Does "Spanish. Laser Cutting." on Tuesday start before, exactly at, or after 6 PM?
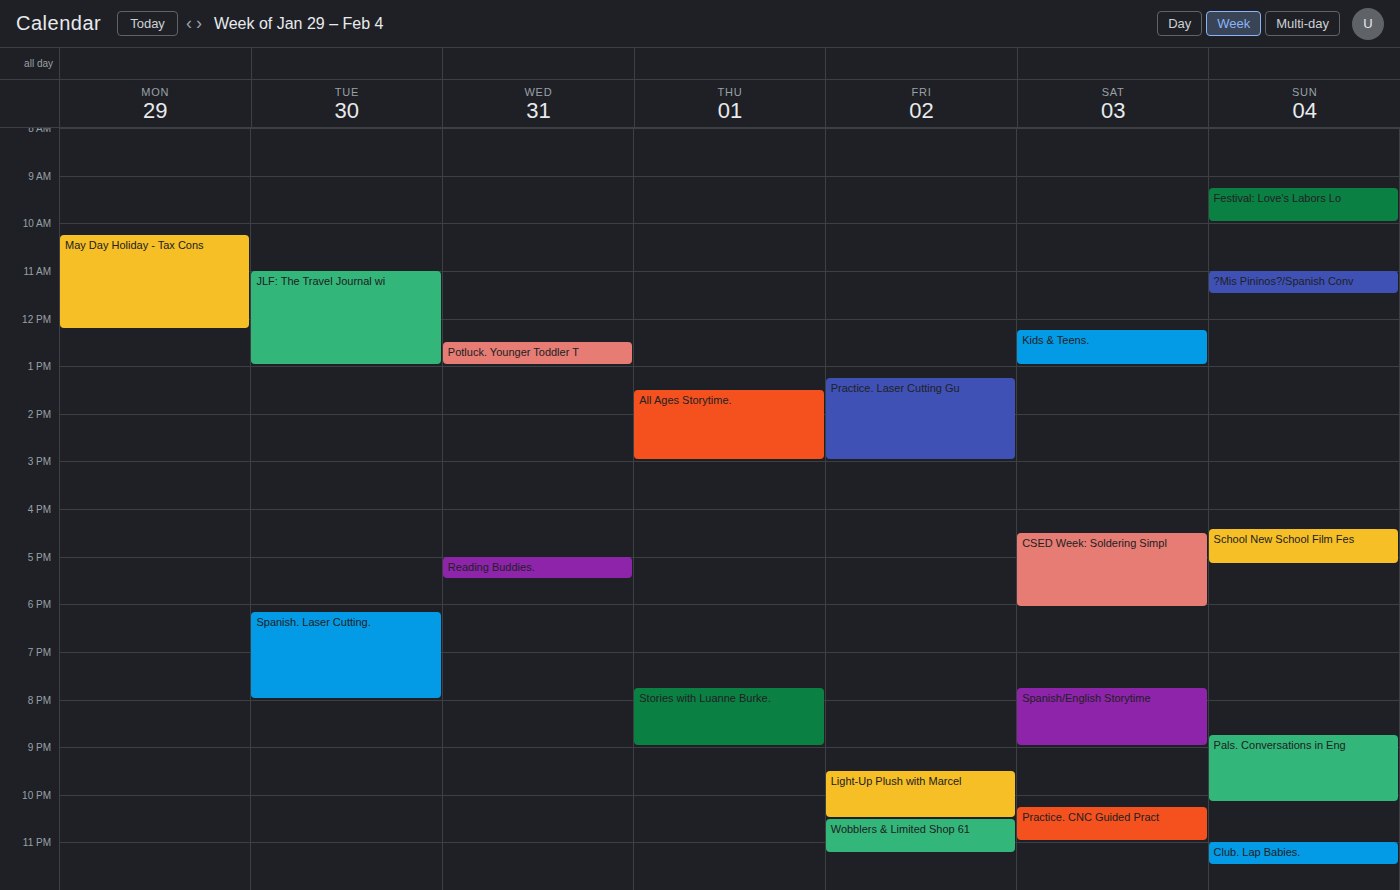
6:10 PM -- after 6 PM, 10 minutes below the 6 PM line.